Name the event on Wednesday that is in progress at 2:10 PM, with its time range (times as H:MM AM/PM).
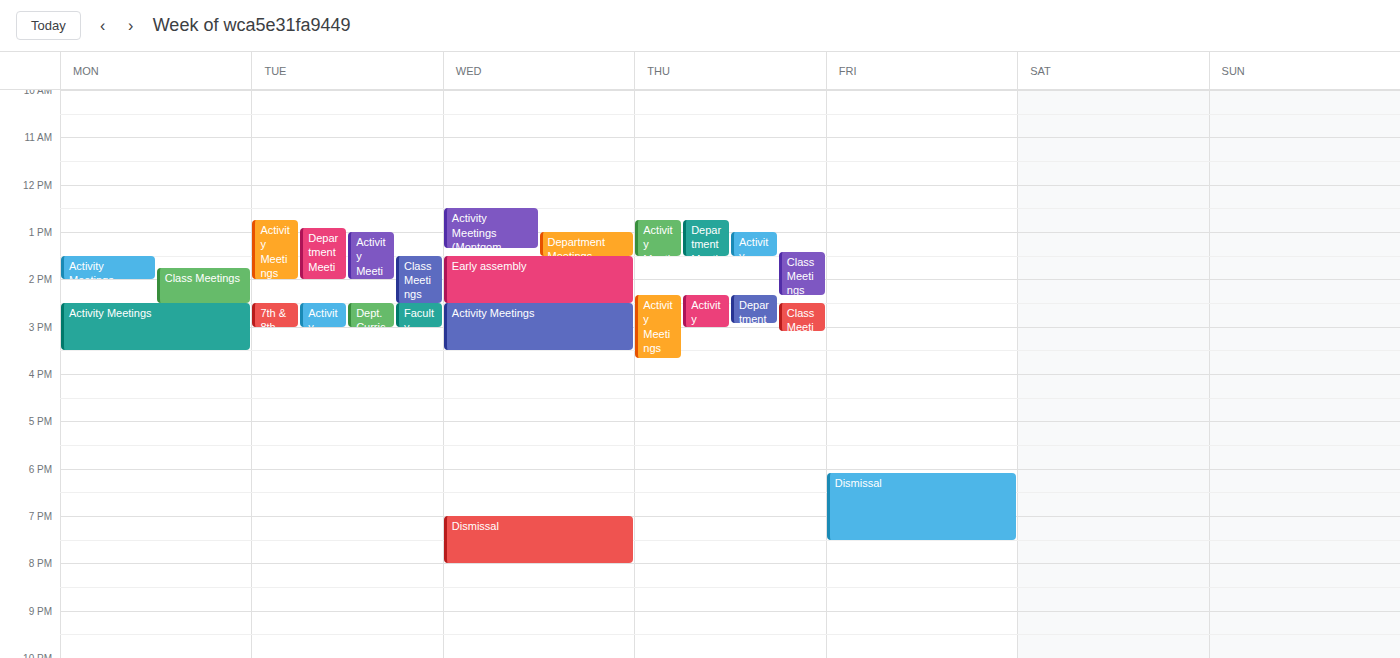
"Early assembly", 1:30 PM to 2:30 PM